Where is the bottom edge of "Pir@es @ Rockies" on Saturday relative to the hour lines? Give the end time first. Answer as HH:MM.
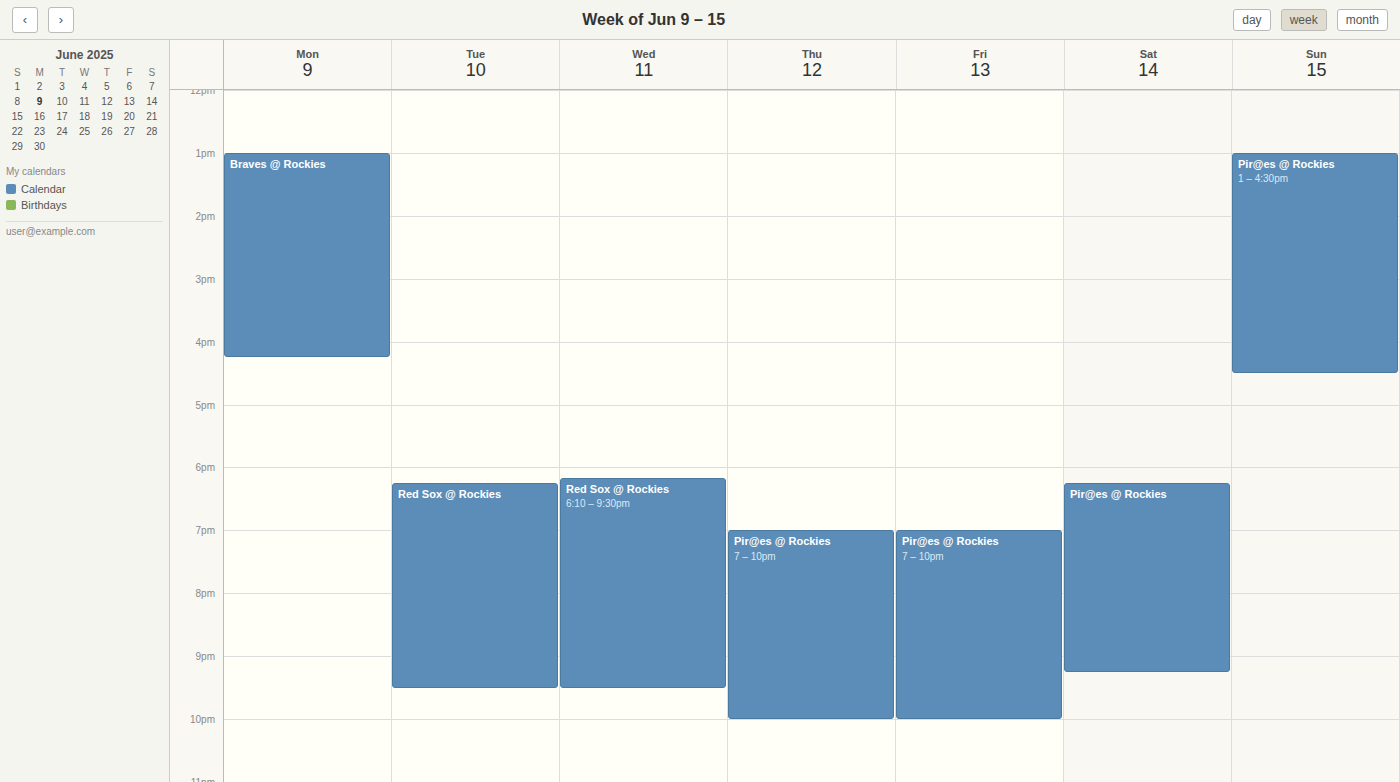
21:15 -- neither: a quarter of the way from the 21:00 line to the 22:00 line.